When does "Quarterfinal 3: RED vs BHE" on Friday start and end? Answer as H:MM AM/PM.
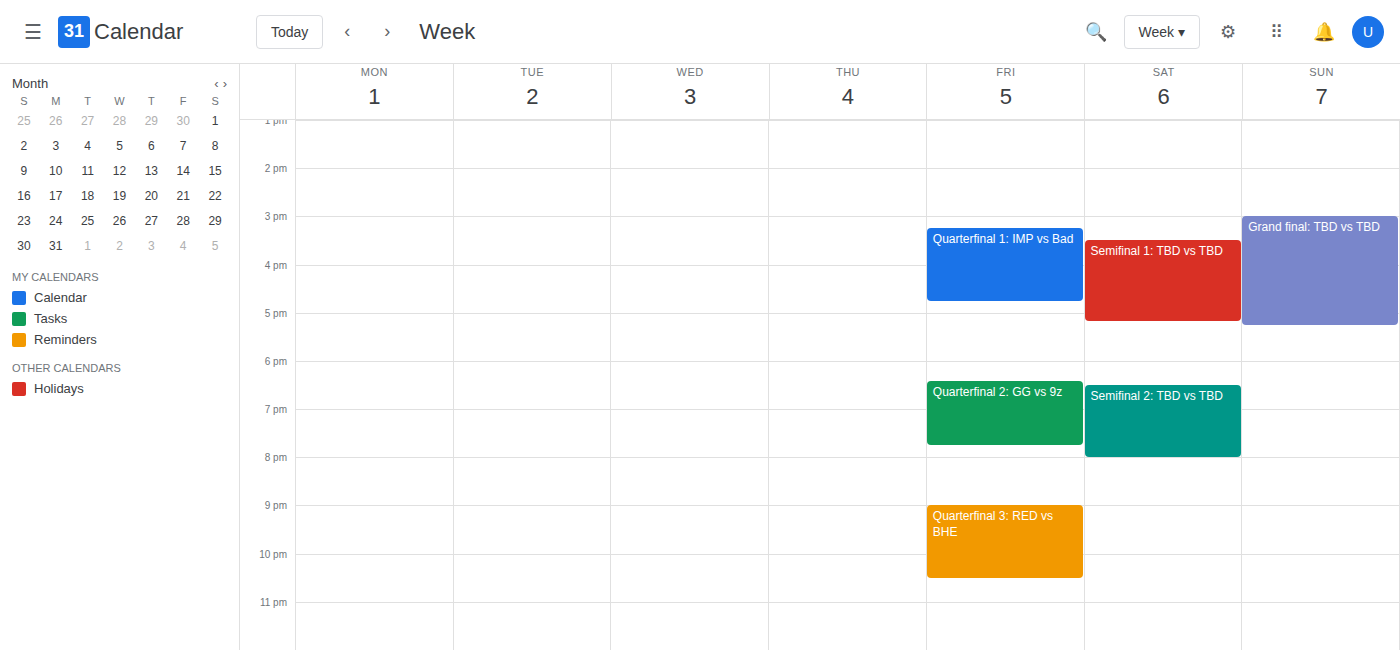
9:00 PM to 10:30 PM